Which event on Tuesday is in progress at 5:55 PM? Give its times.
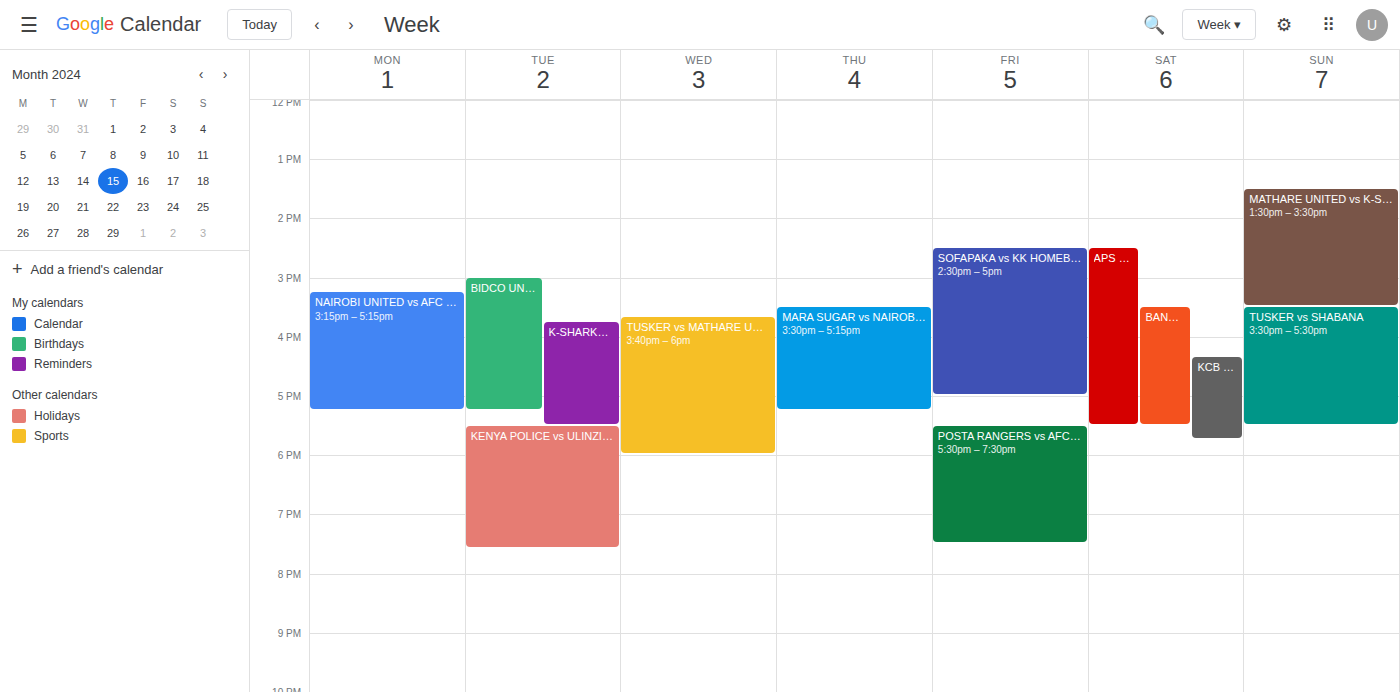
"KENYA POLICE vs ULINZI STA", 5:30 PM to 7:35 PM